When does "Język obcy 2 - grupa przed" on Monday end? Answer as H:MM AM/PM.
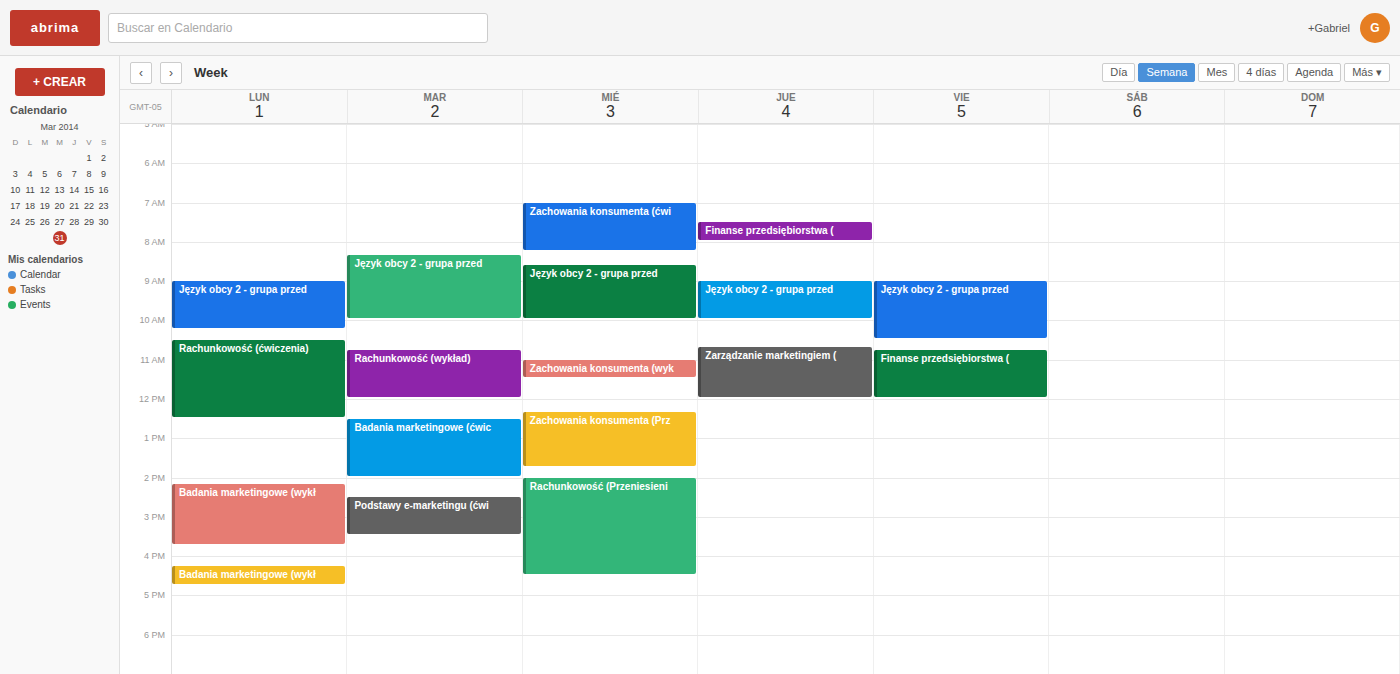
10:15 AM